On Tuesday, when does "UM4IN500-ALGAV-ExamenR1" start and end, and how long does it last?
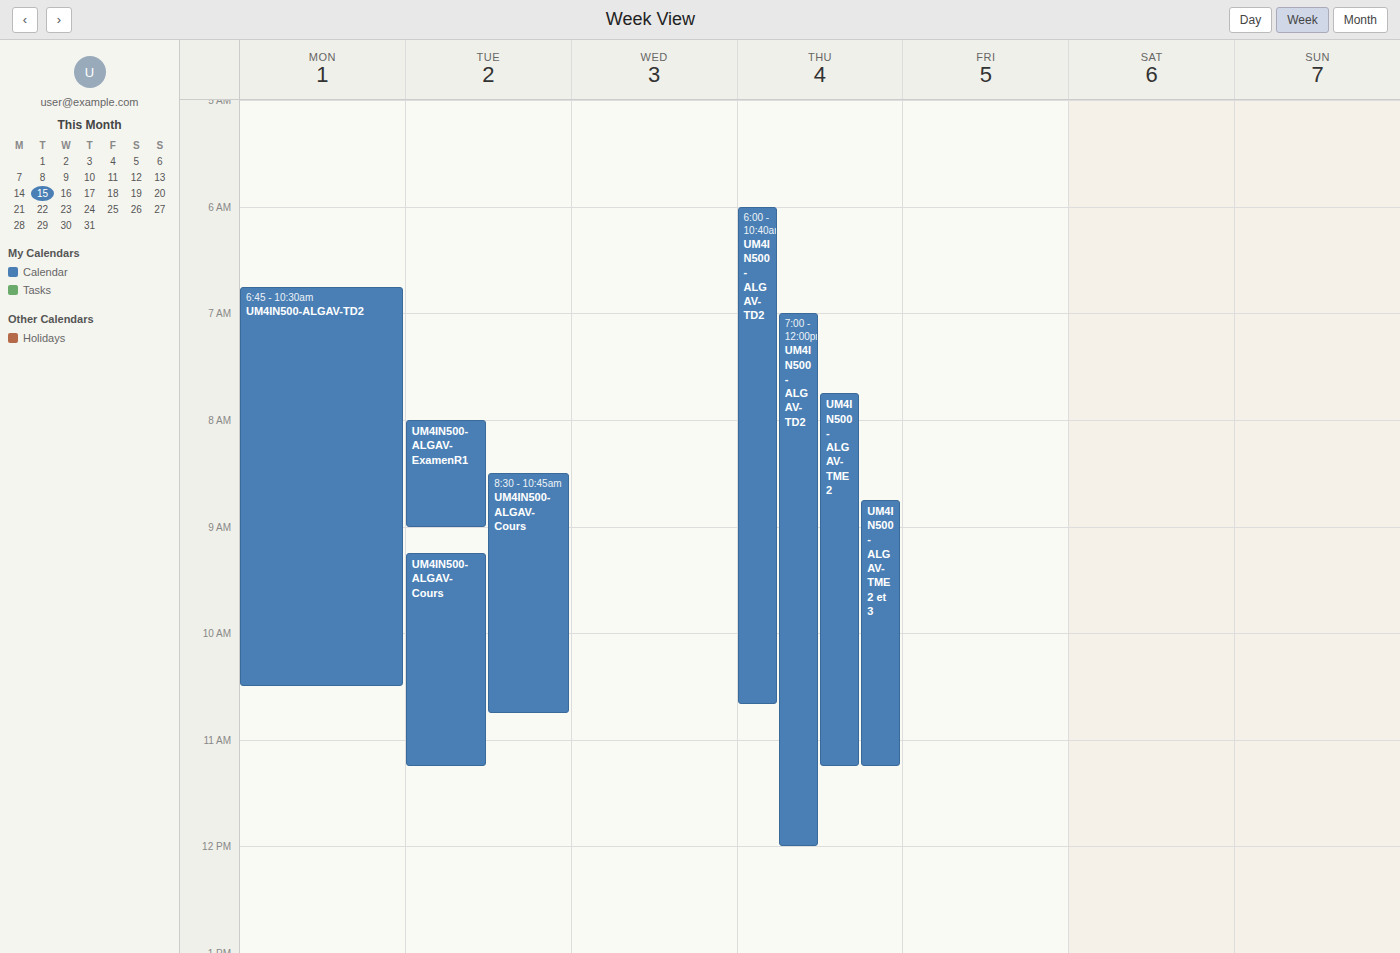
8:00 AM to 9:00 AM, 1 hour